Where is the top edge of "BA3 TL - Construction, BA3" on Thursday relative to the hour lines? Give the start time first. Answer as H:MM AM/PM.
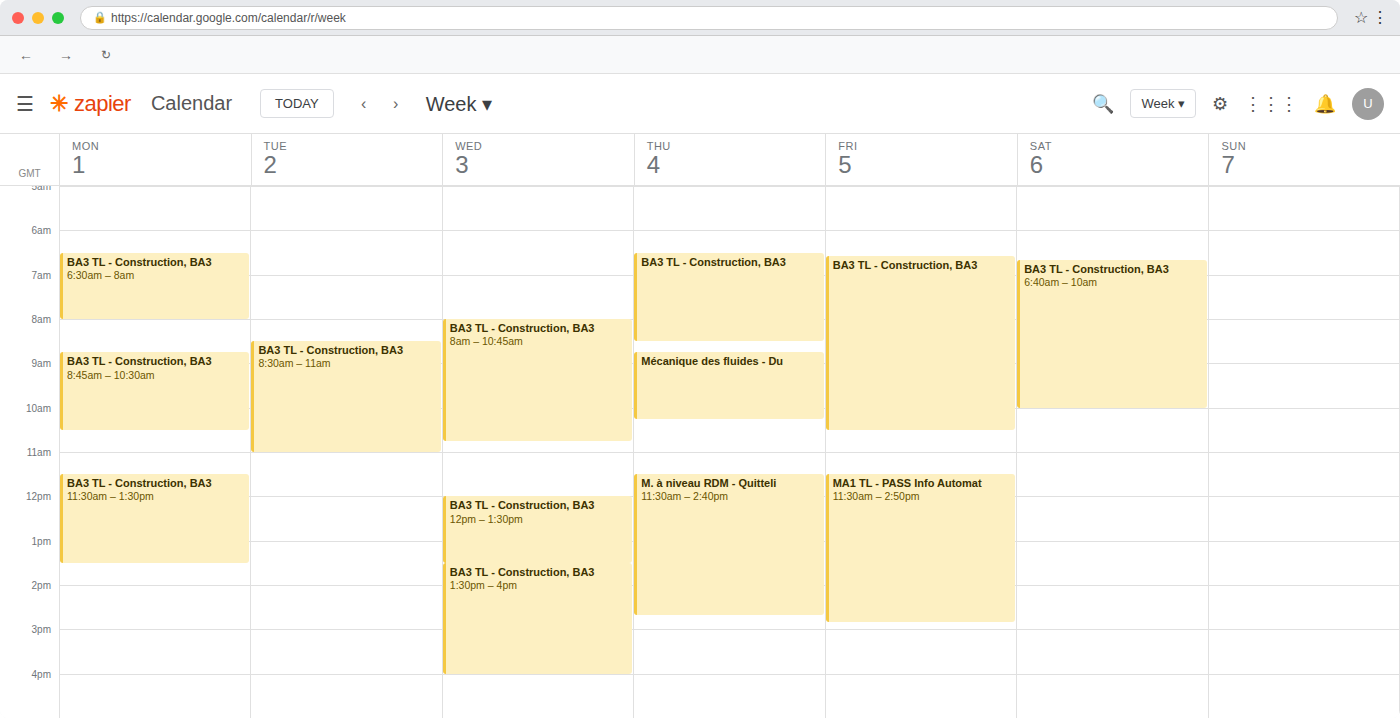
6:30 AM -- halfway between the 6 AM and 7 AM lines.